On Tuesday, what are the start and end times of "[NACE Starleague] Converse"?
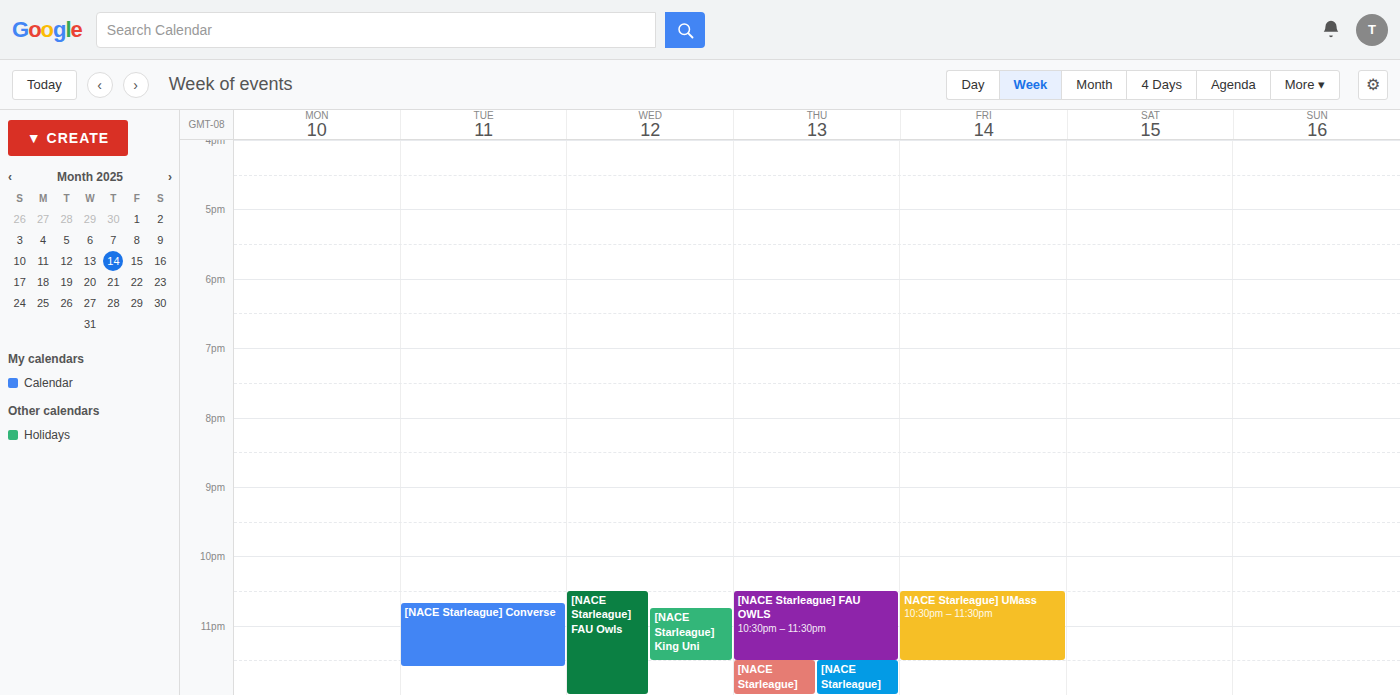
10:40 PM to 11:35 PM